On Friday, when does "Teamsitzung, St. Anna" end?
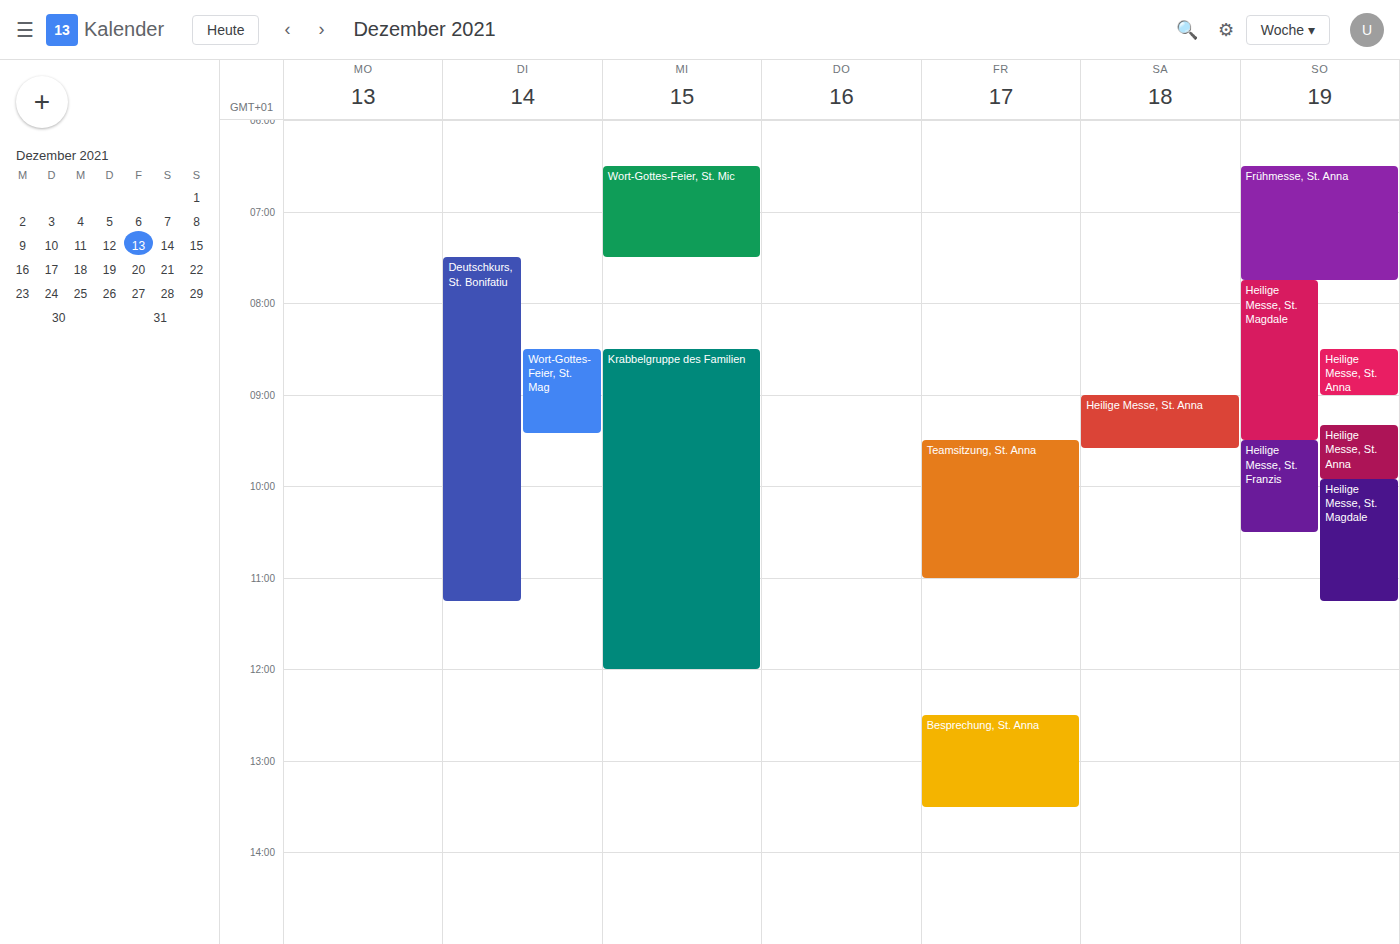
11:00 AM